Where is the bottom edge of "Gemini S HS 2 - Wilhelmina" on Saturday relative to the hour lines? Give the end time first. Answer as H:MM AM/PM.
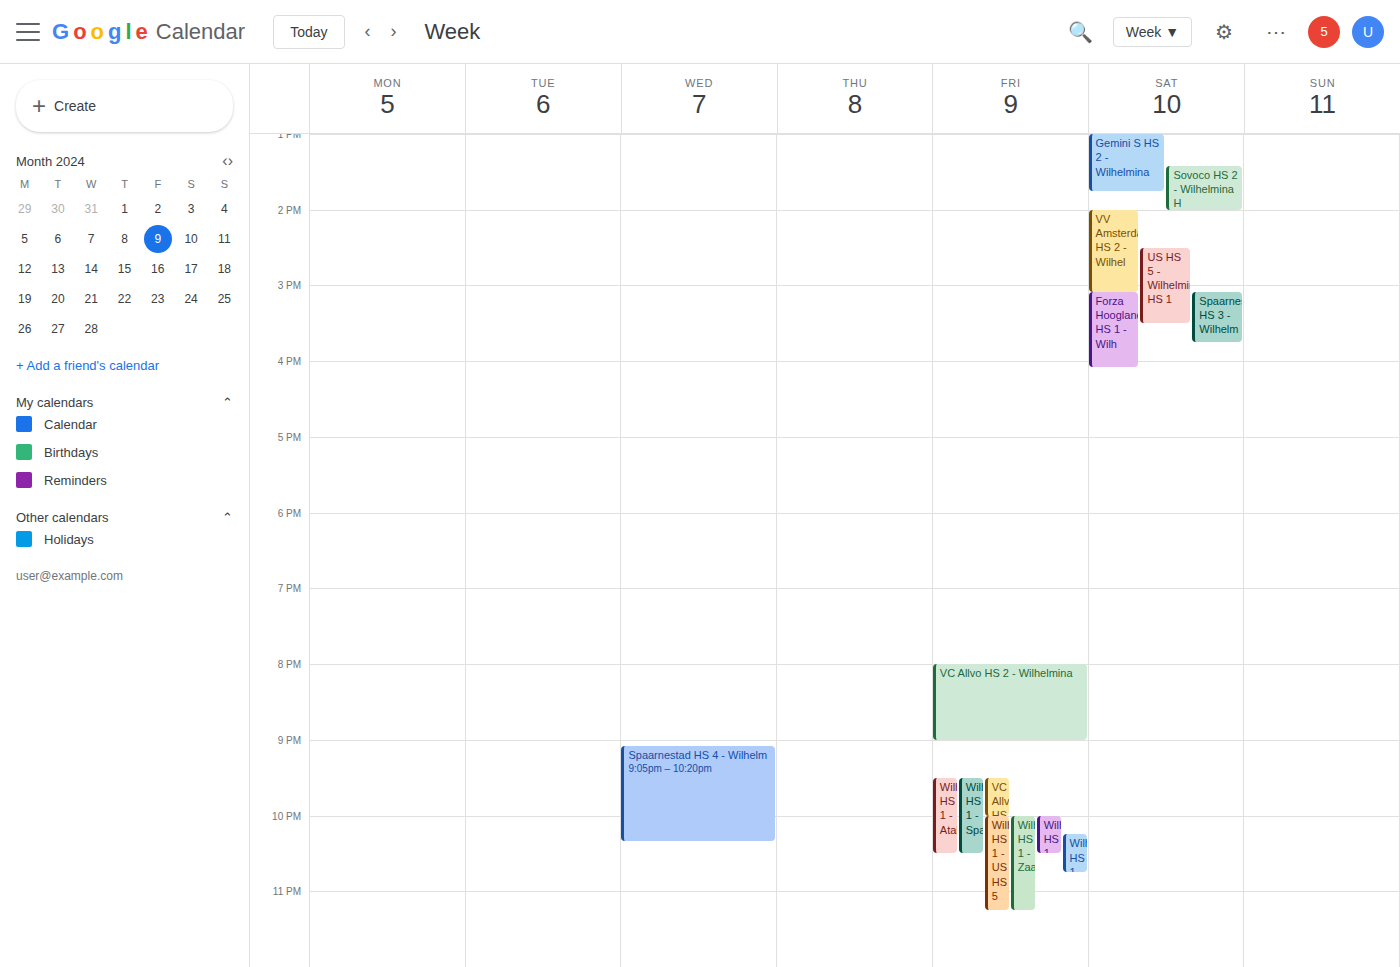
1:45 PM -- neither: three quarters of the way from the 1 PM line to the 2 PM line.